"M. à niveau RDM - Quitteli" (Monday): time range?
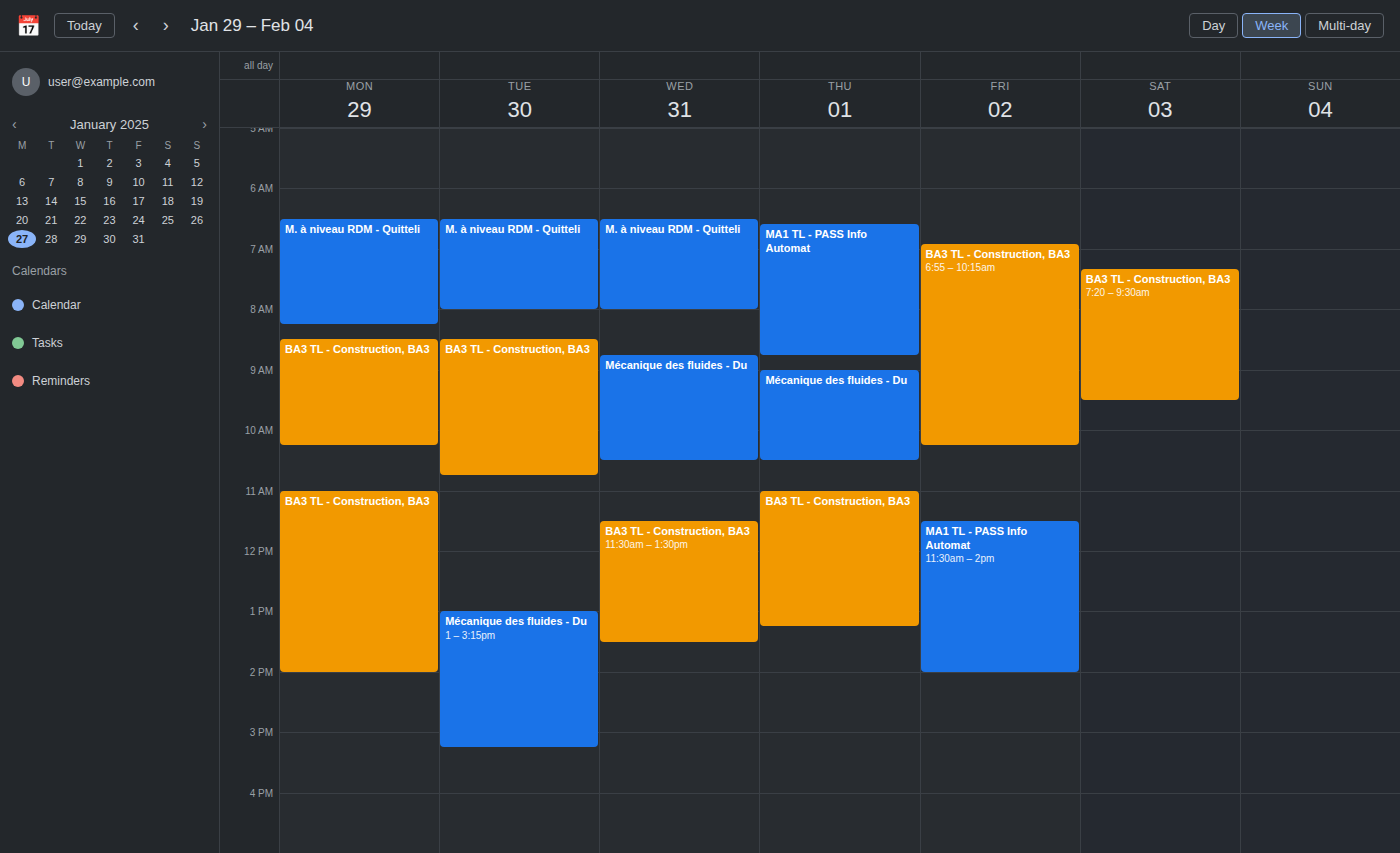
6:30 AM to 8:15 AM